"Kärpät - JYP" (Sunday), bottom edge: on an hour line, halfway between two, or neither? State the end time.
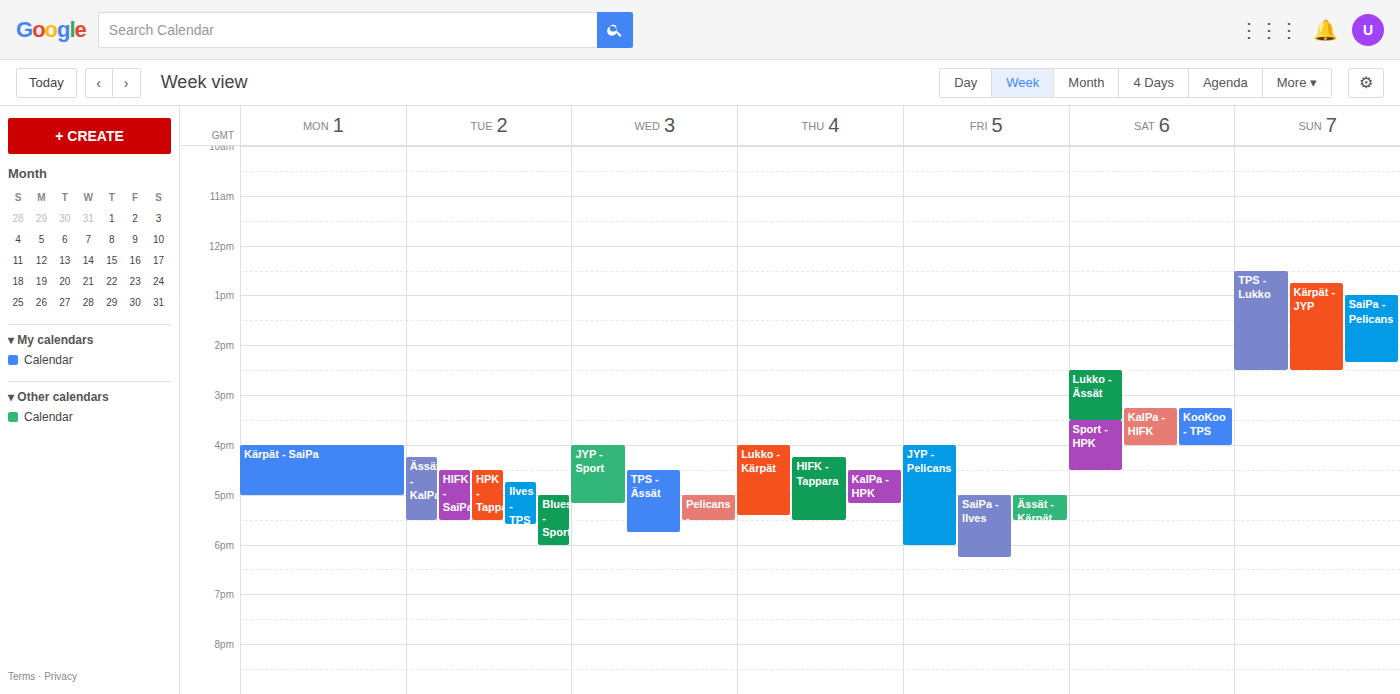
2:30 PM -- halfway between the 2 PM and 3 PM lines.